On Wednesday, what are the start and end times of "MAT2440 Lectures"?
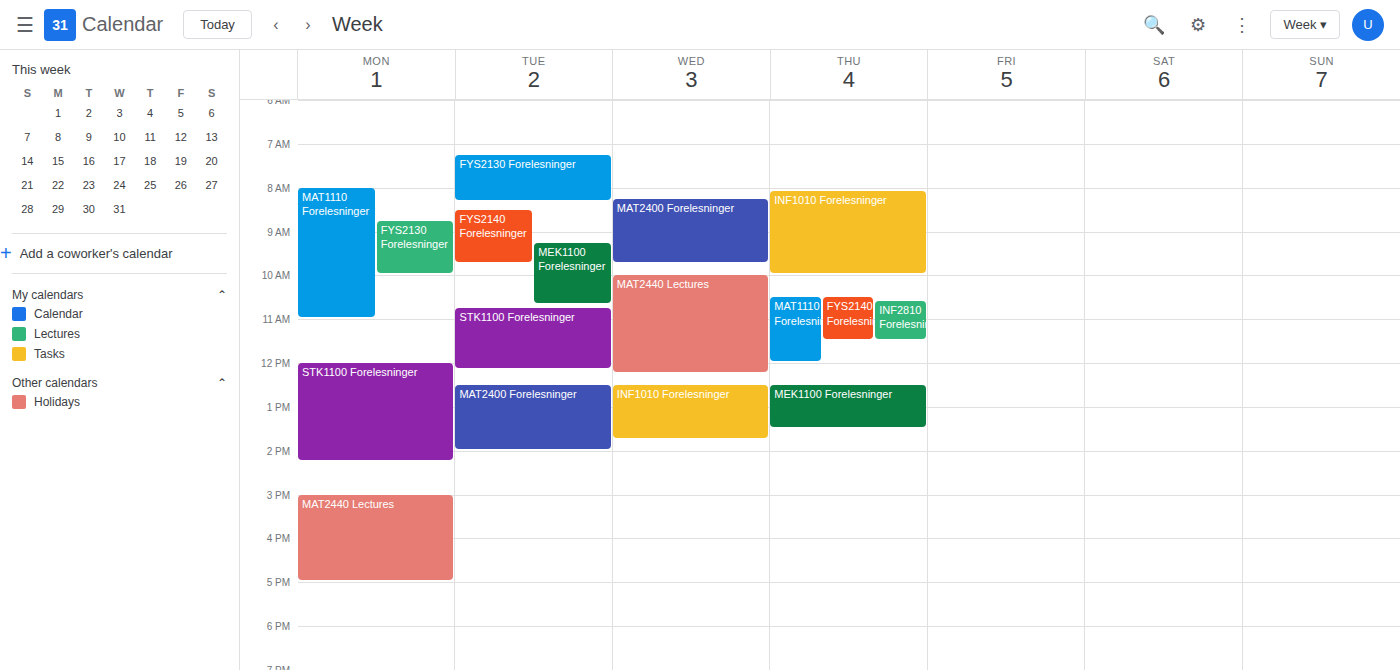
10:00 AM to 12:15 PM